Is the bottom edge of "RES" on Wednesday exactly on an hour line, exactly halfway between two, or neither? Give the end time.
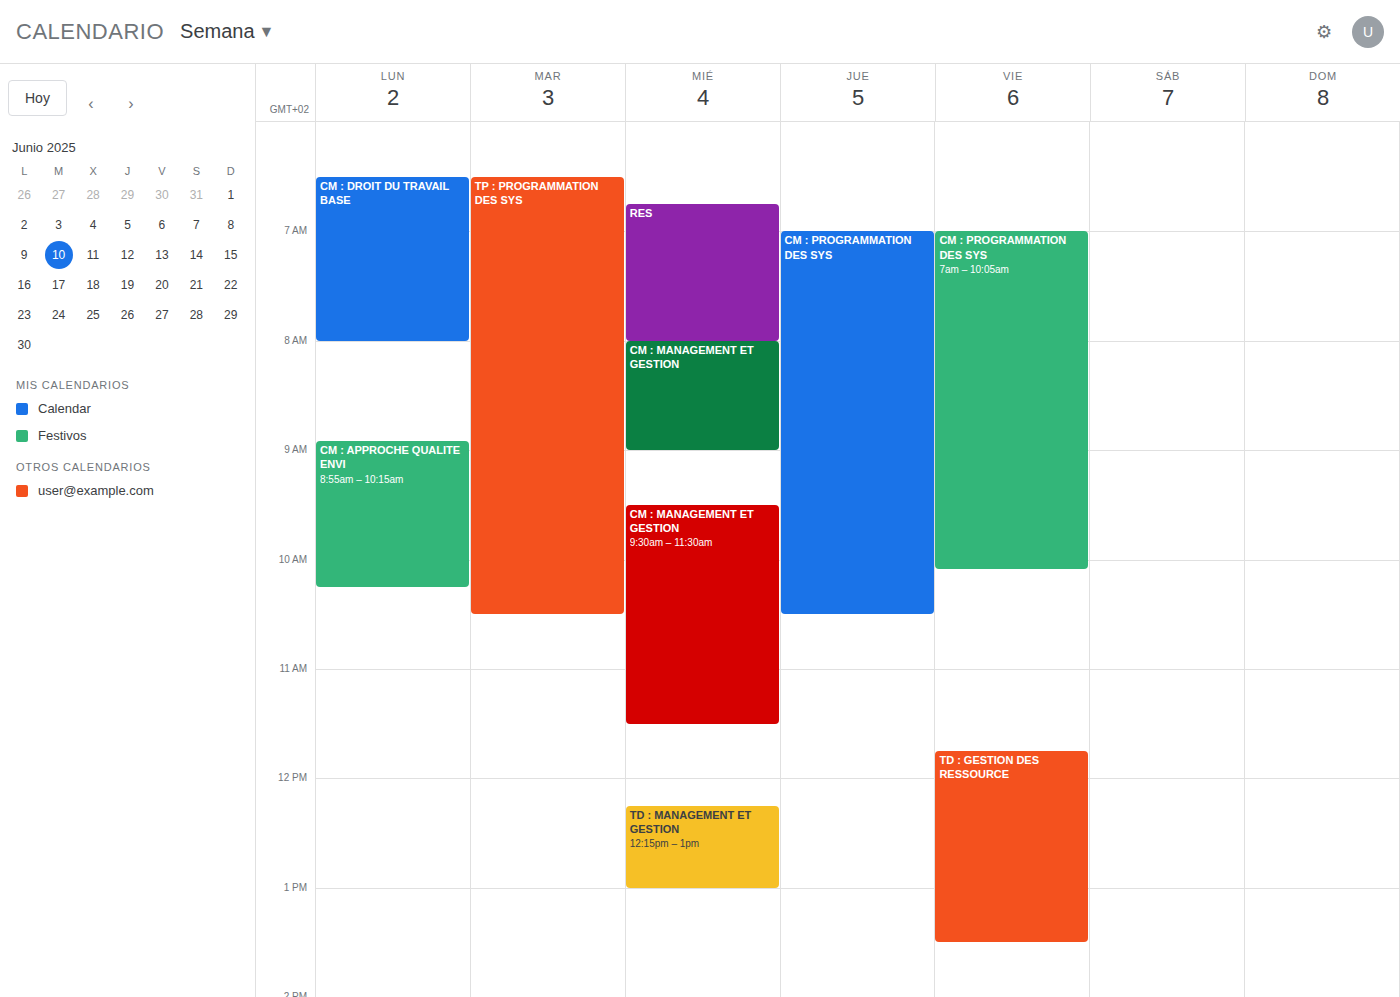
08:00 -- exactly on the 08:00 line.